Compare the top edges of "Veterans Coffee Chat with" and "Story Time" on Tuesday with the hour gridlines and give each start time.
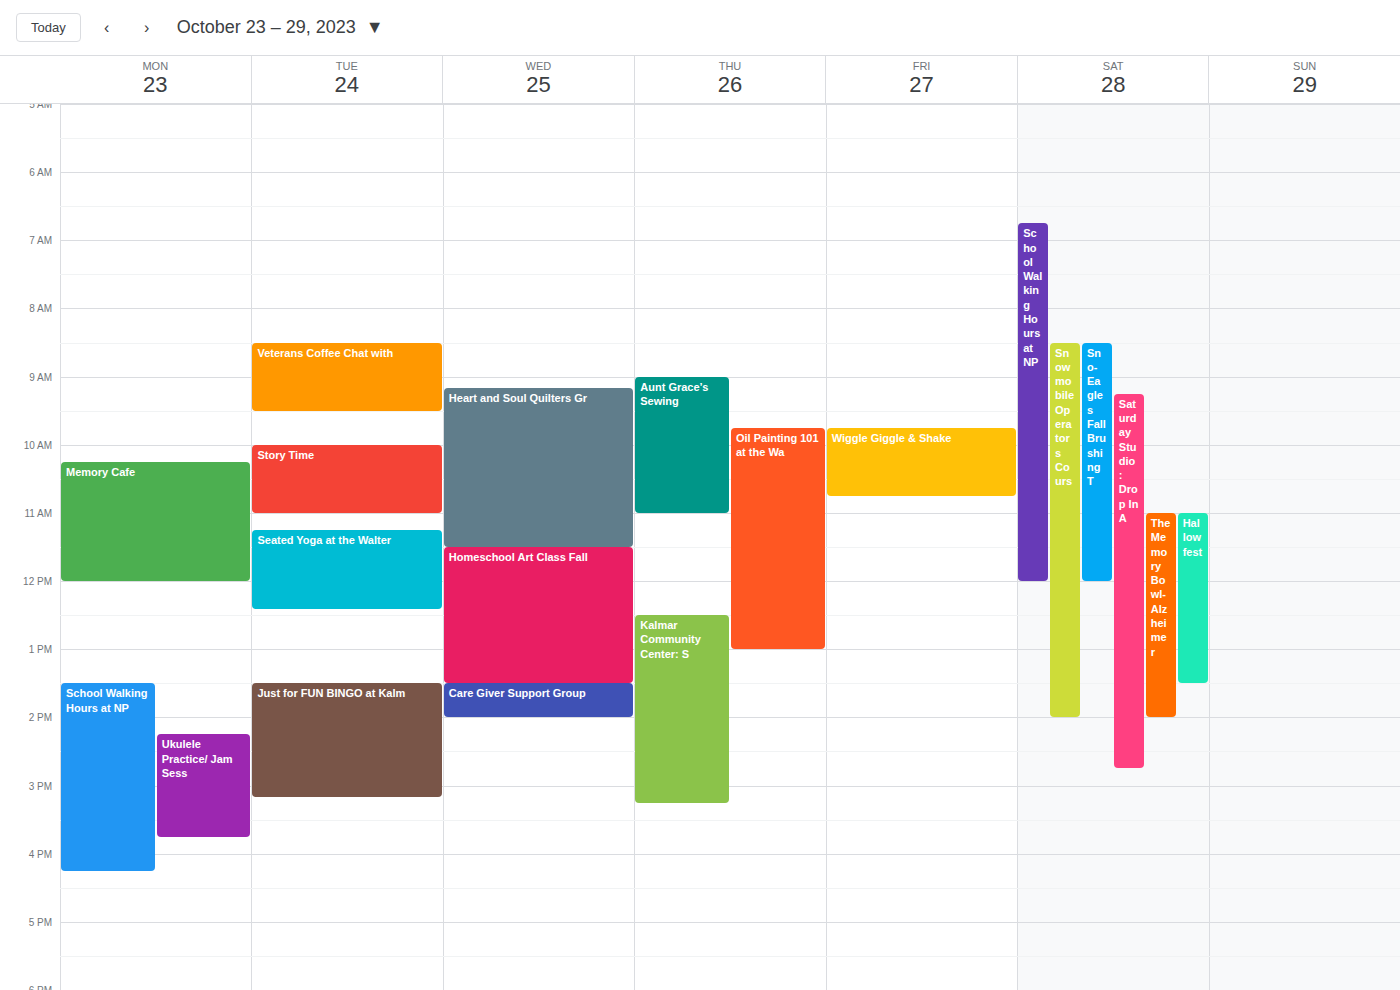
"Veterans Coffee Chat with": 8:30 AM, halfway between the 8 AM and 9 AM lines. "Story Time": 10:00 AM, exactly on the 10 AM line.